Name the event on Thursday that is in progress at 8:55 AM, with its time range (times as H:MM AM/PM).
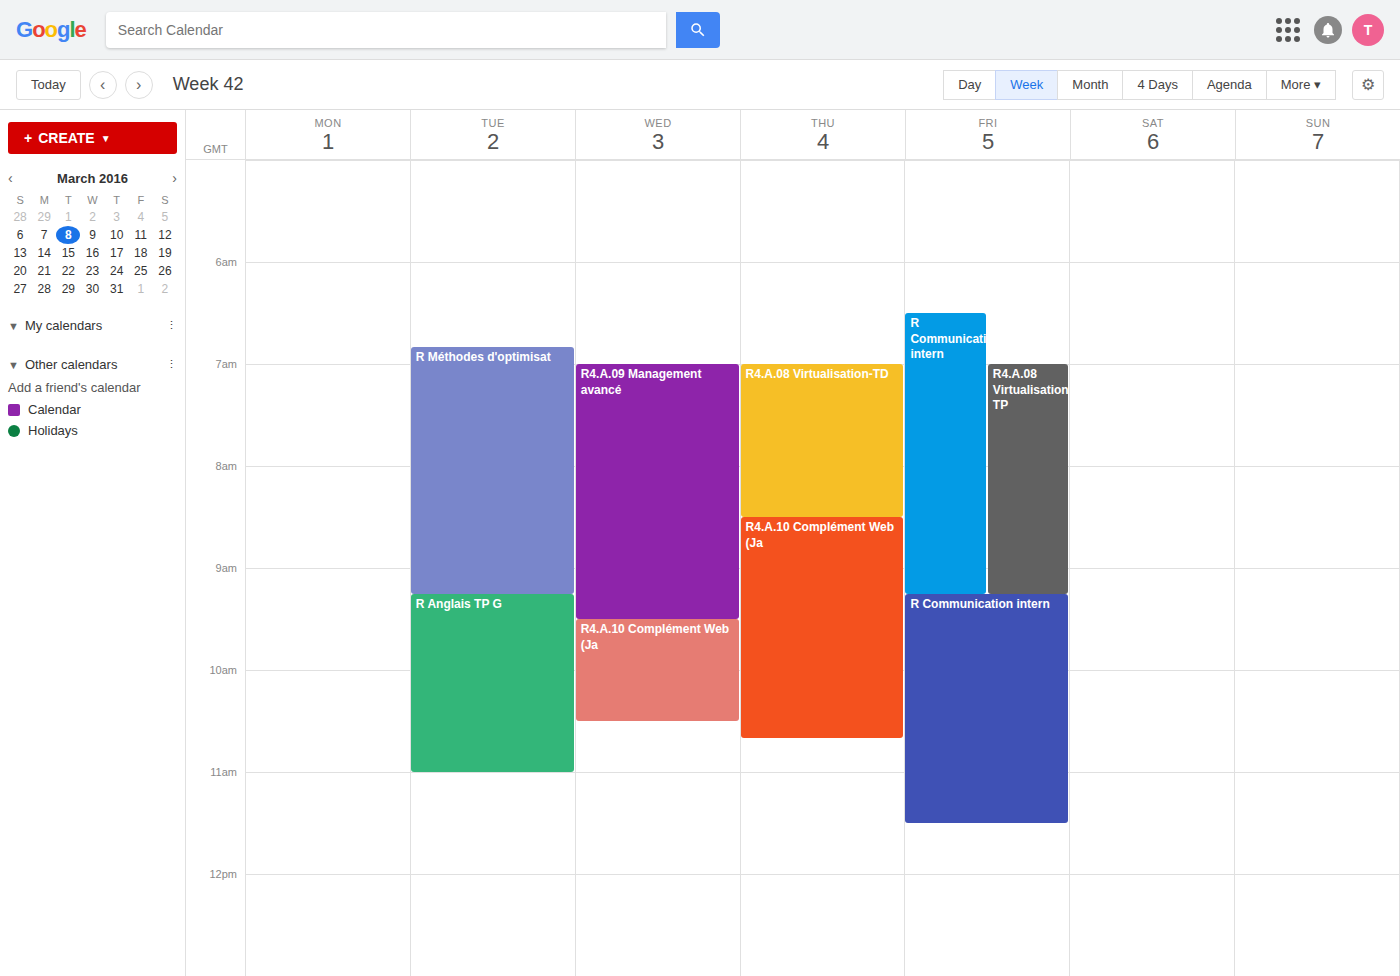
"R4.A.10 Complément Web (Ja", 8:30 AM to 10:40 AM